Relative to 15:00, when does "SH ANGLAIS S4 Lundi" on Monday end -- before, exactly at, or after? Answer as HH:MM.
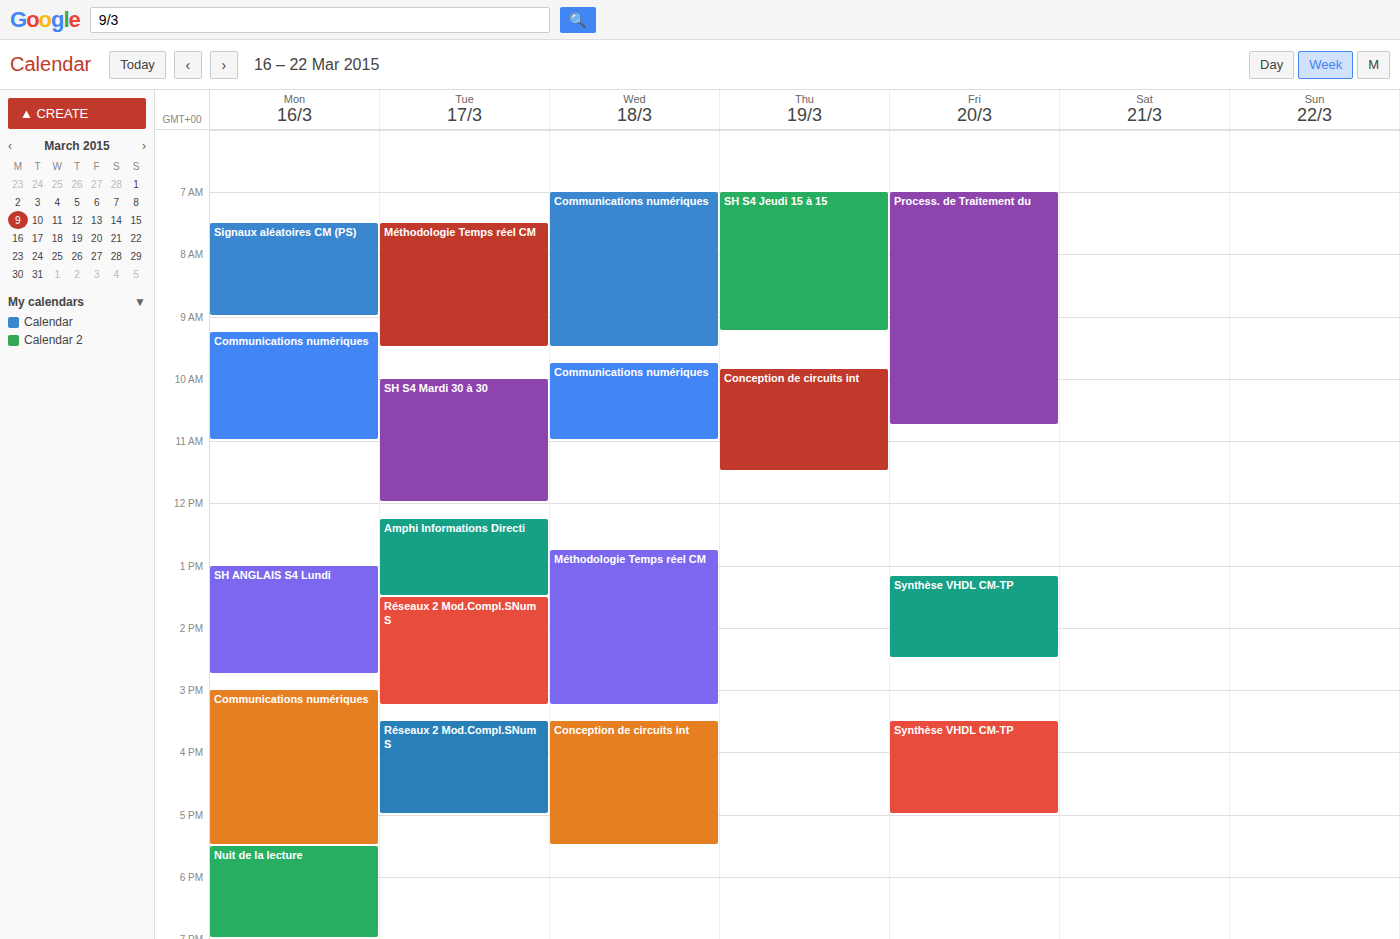
14:45 -- before 15:00, 15 minutes above the 15:00 line.